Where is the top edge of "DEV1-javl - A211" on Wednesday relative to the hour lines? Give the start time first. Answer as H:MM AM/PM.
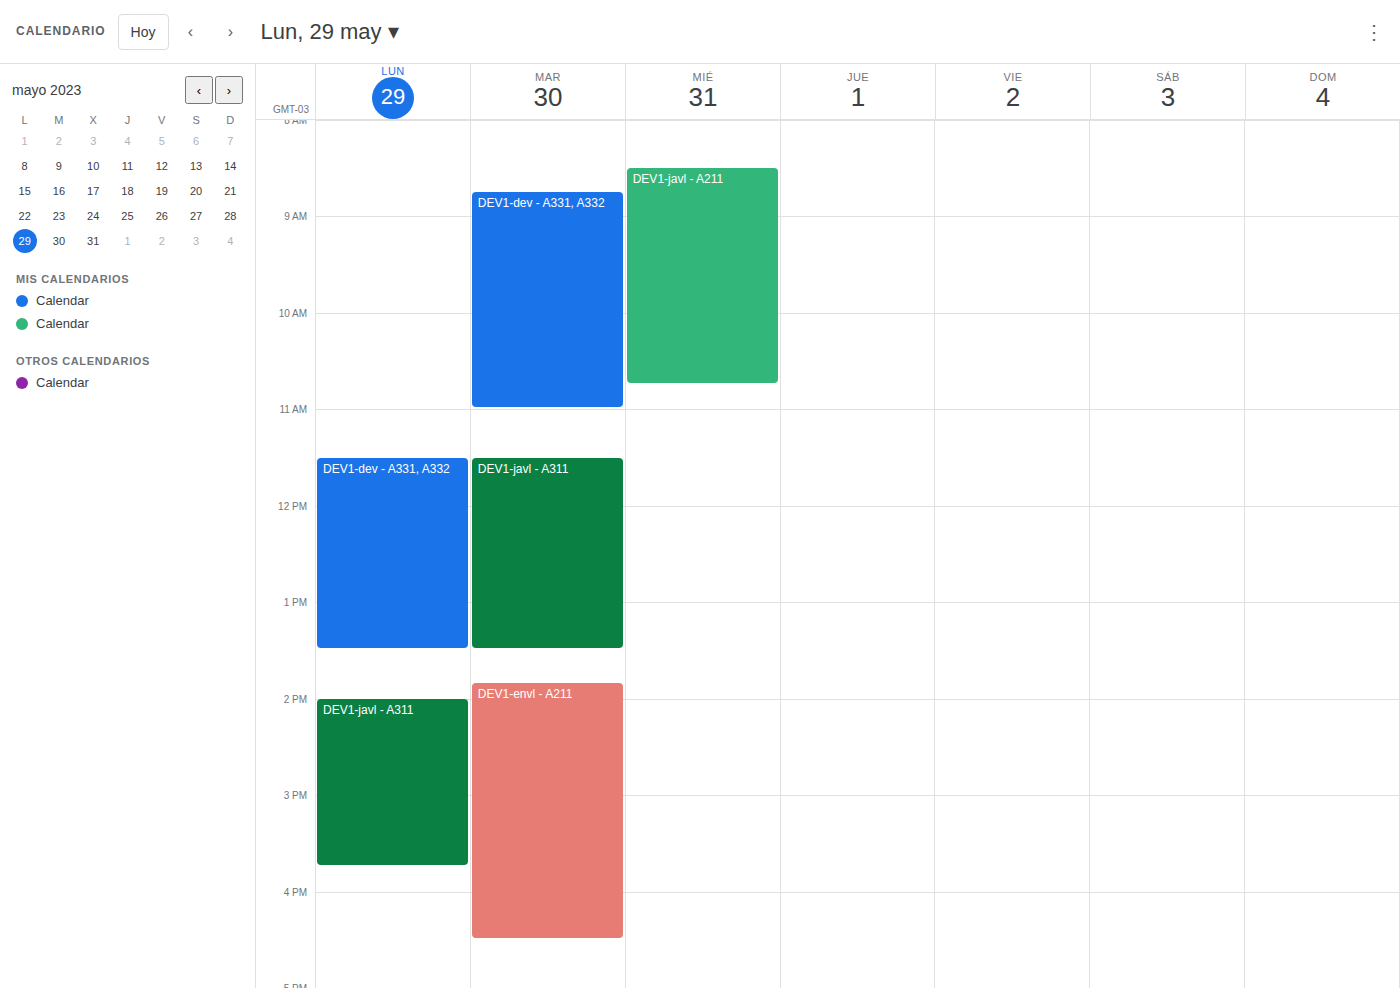
8:30 AM -- halfway between the 8 AM and 9 AM lines.